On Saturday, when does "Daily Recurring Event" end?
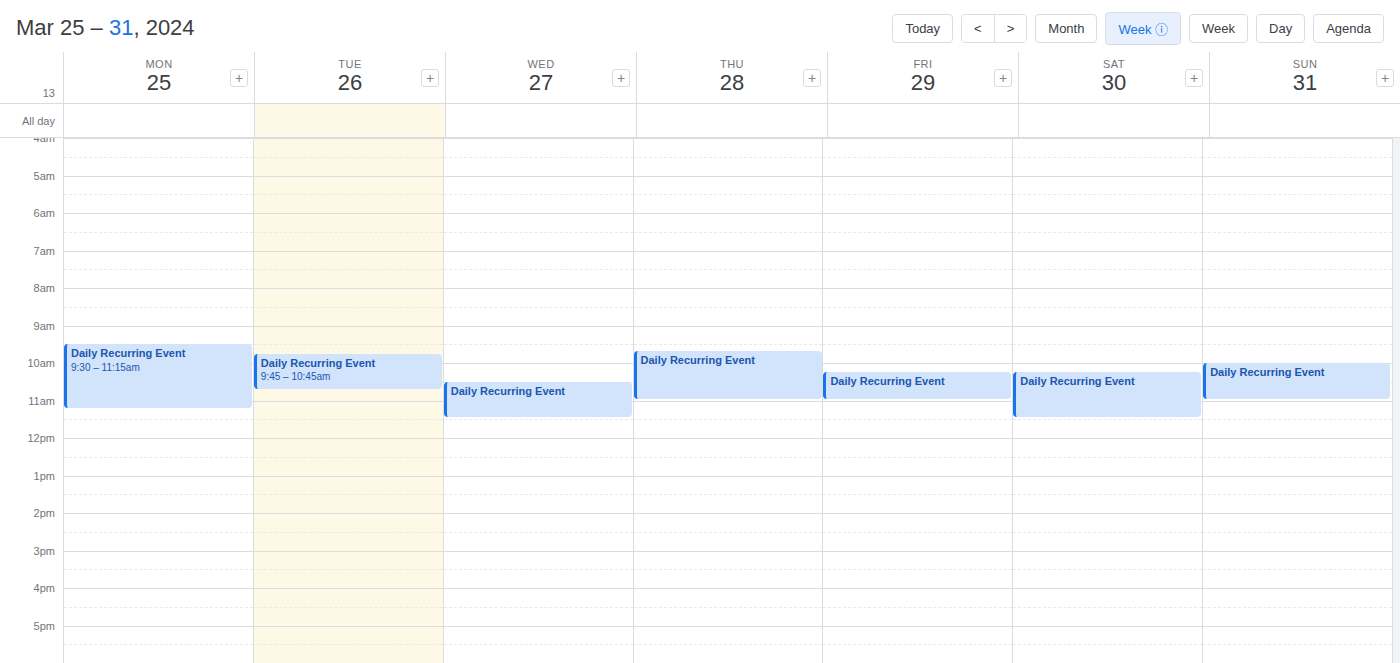
11:30 AM